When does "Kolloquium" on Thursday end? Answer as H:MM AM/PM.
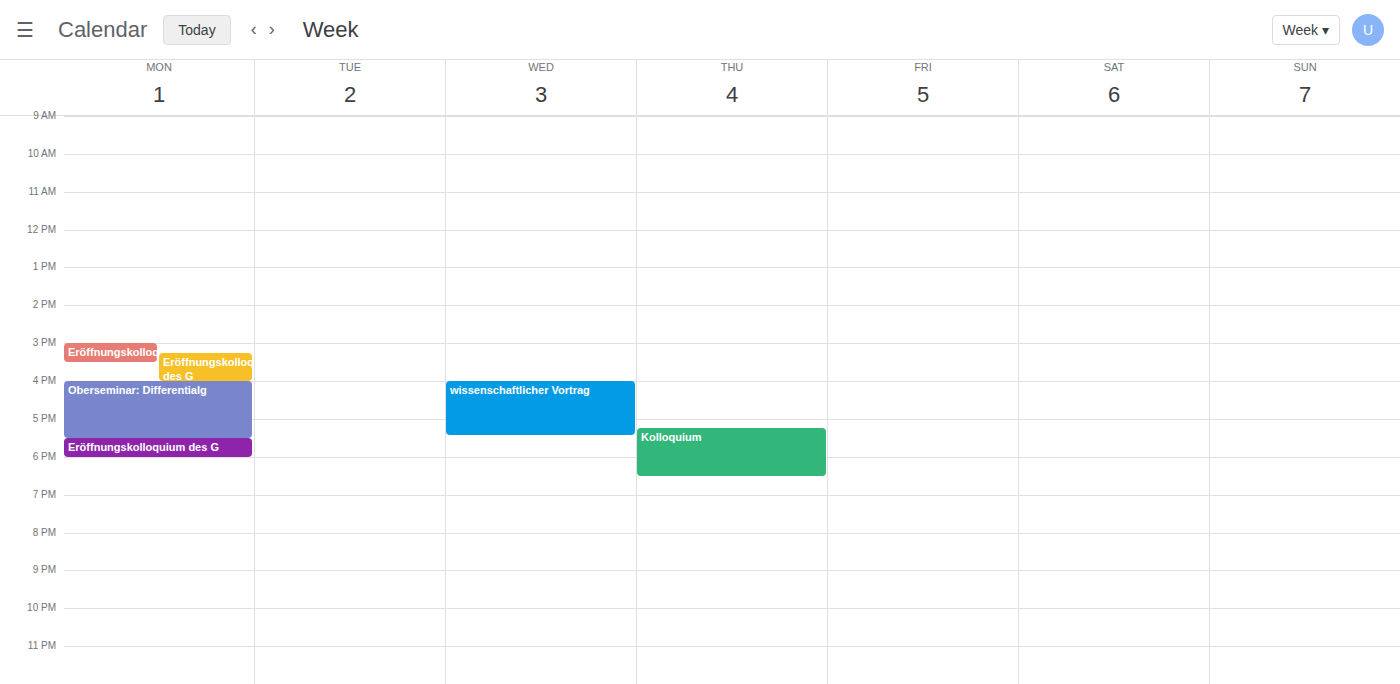
6:30 PM